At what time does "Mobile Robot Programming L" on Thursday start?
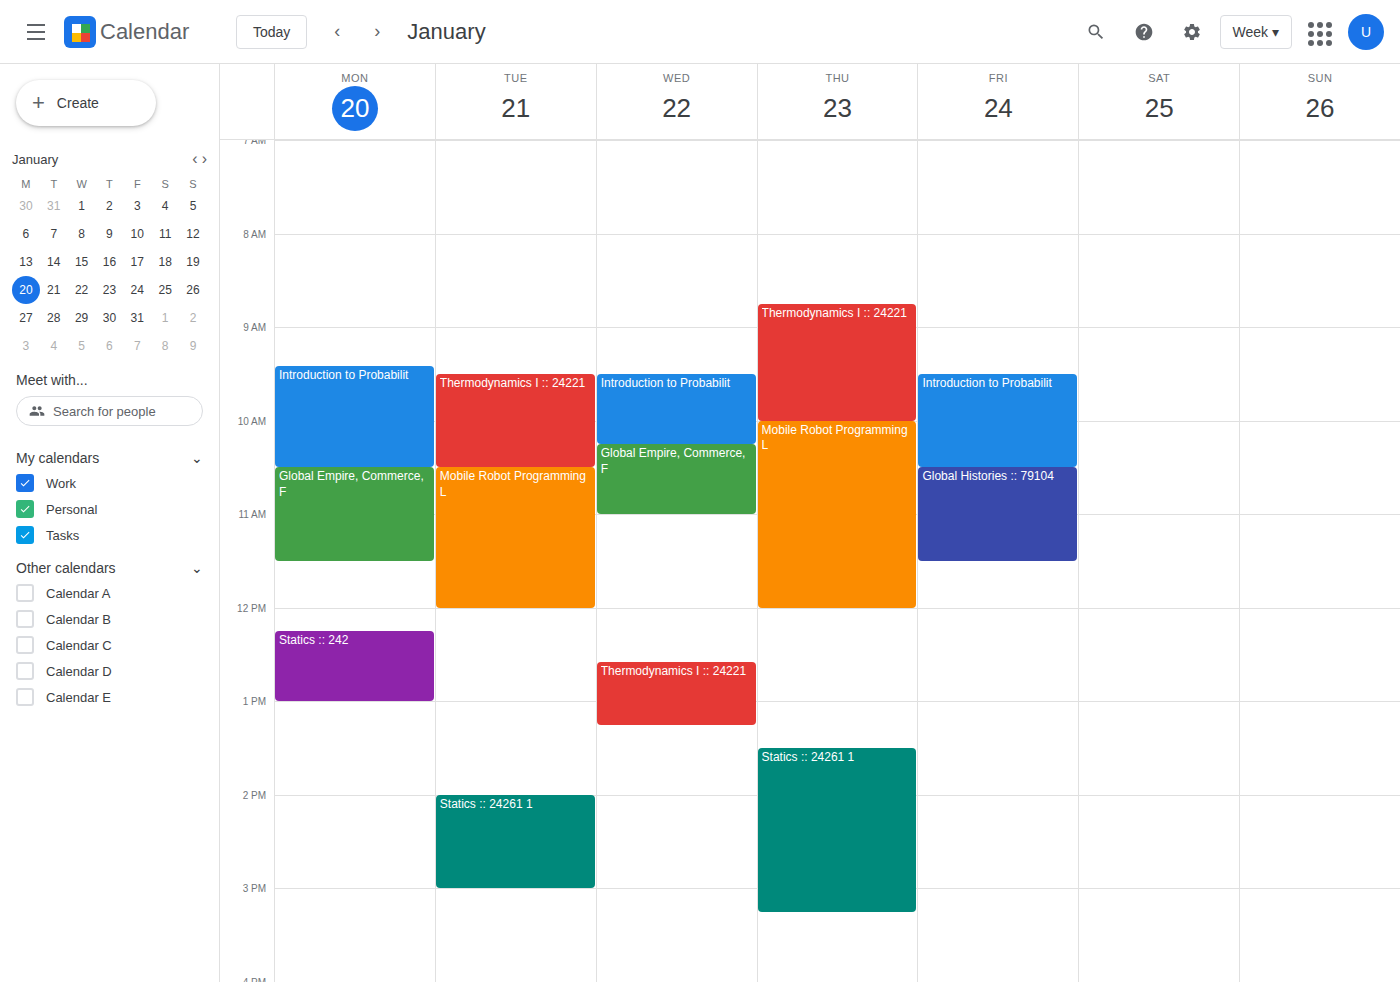
10:00 AM